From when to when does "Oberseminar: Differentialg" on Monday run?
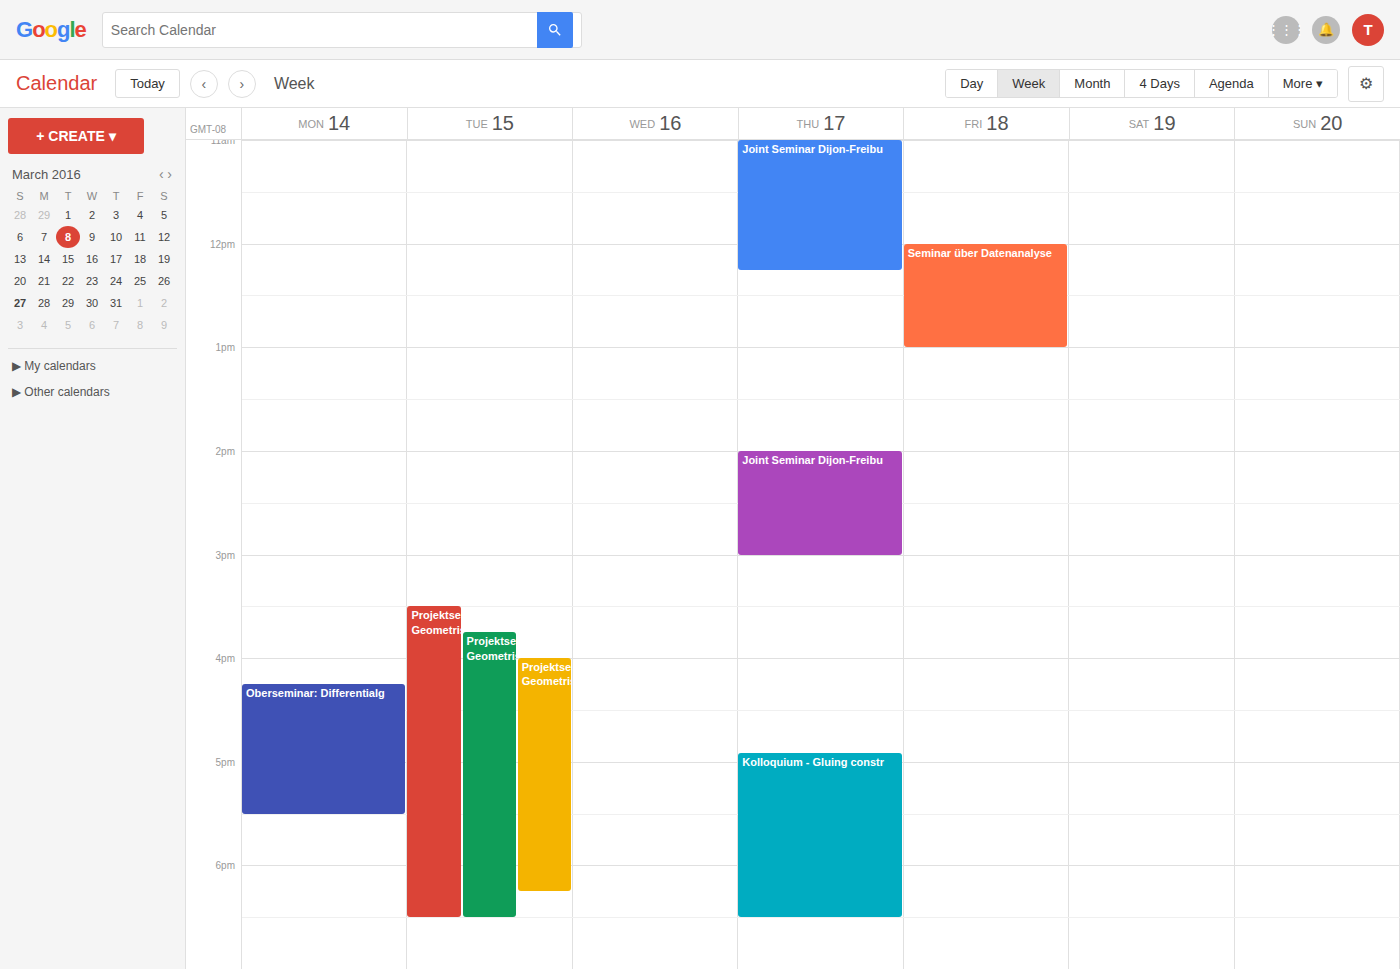
4:15 PM to 5:30 PM